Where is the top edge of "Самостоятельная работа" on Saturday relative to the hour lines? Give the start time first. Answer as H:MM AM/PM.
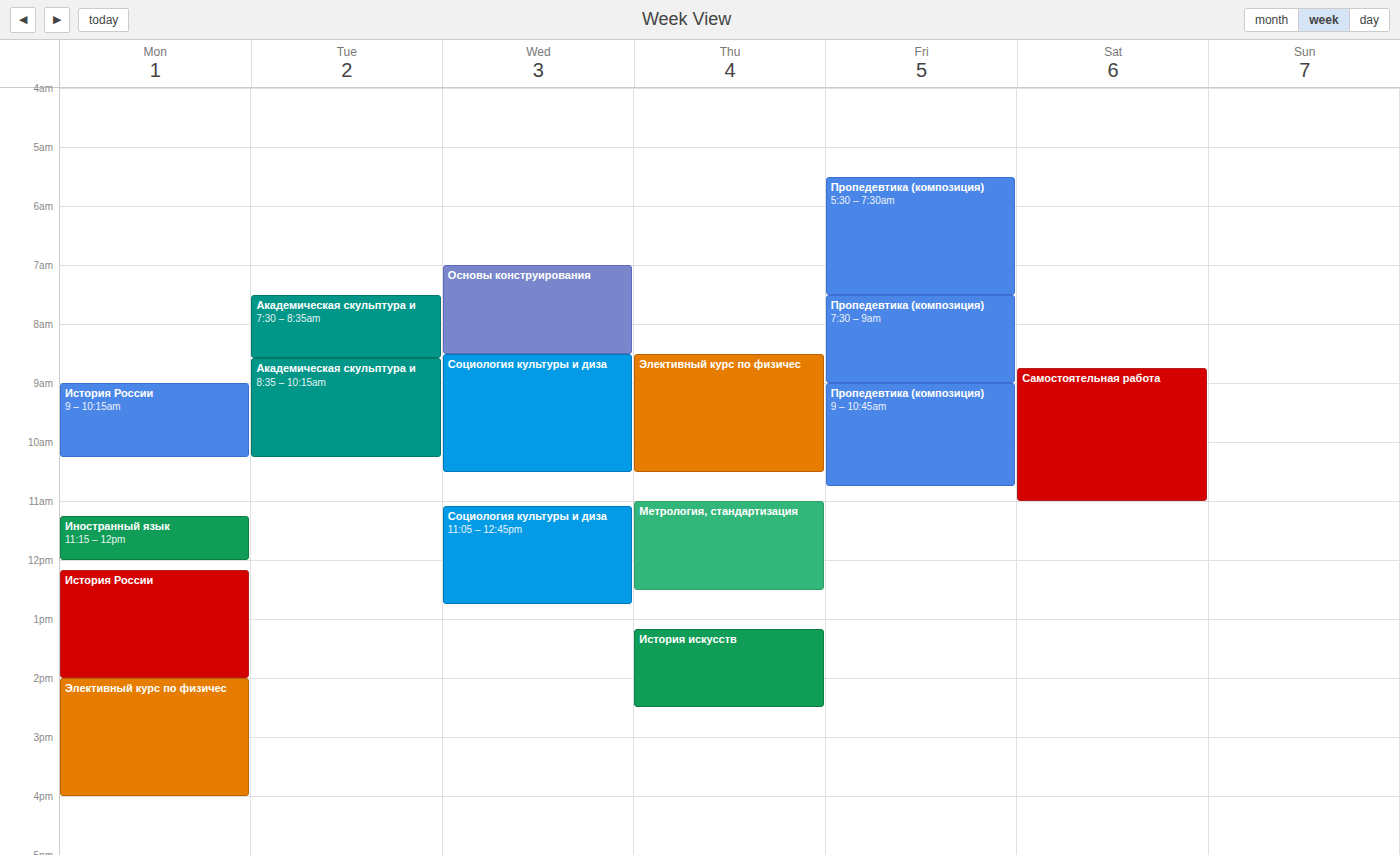
8:45 AM -- neither: three quarters of the way from the 8 AM line to the 9 AM line.